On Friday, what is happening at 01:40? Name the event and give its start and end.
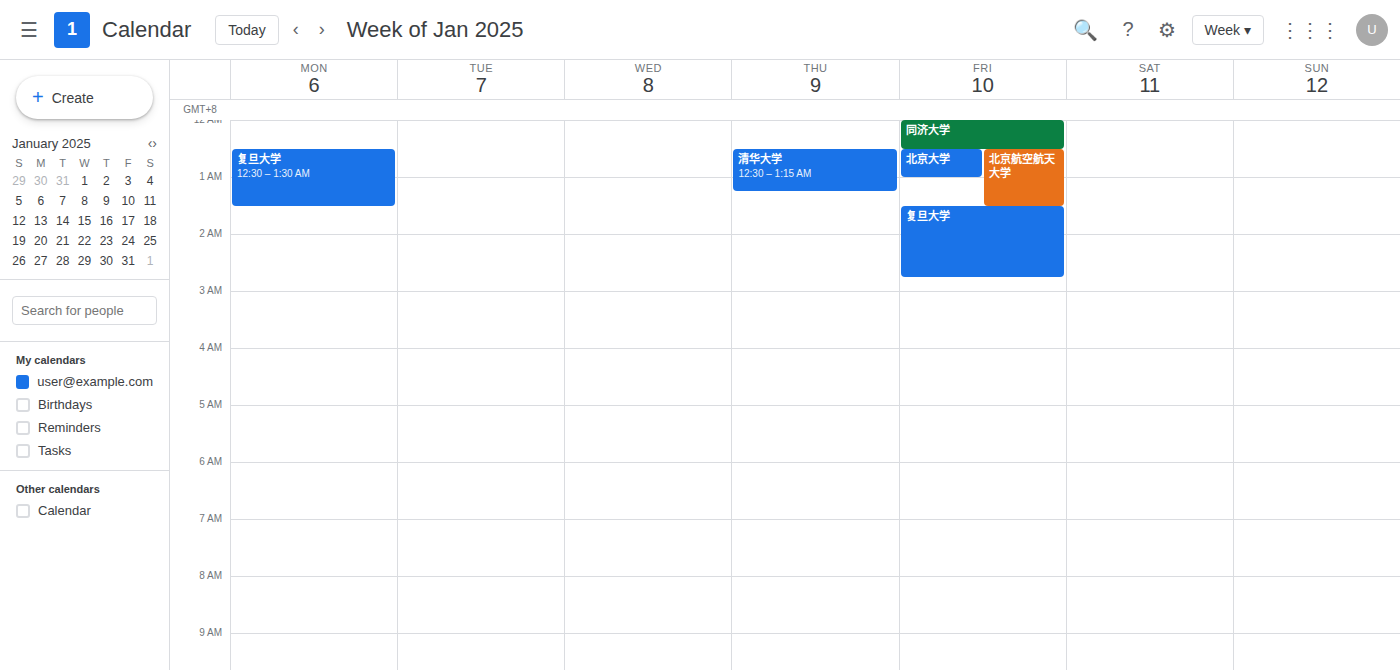
"复旦大学", 01:30 to 02:45